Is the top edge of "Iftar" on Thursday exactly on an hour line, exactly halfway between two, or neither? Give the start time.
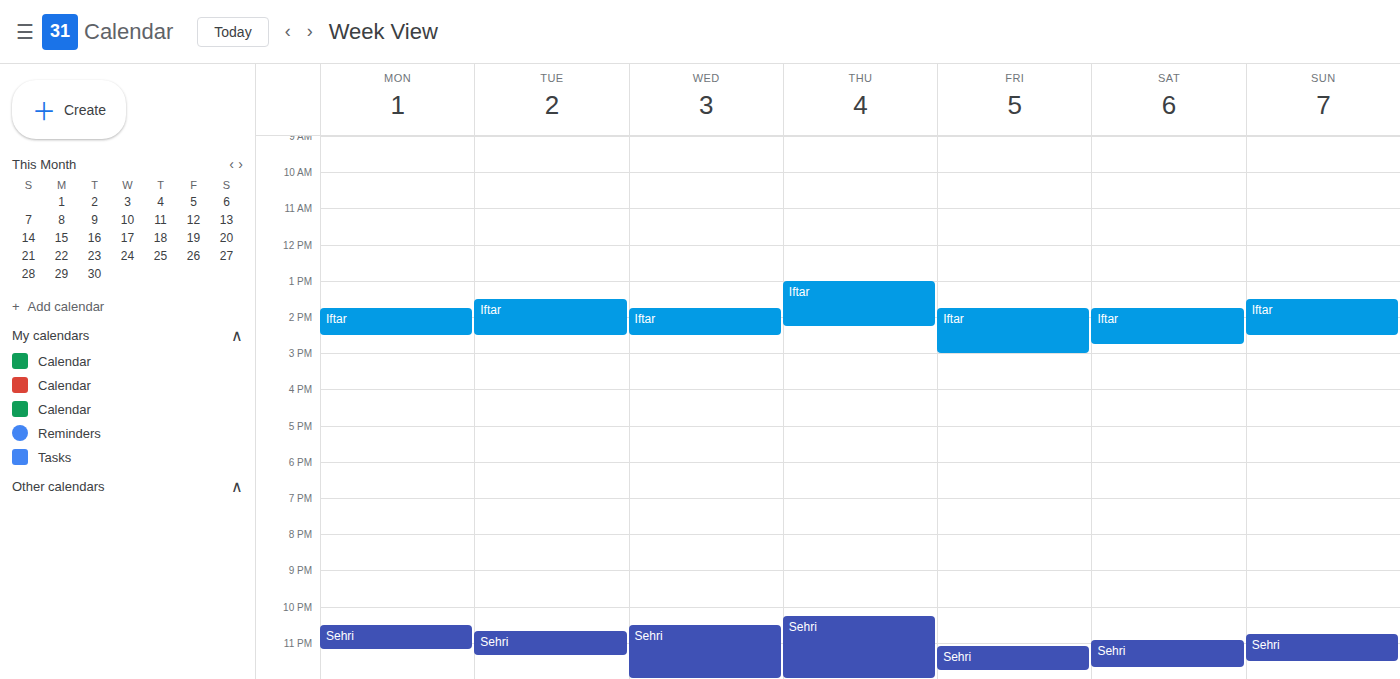
1:00 PM -- exactly on the 1 PM line.